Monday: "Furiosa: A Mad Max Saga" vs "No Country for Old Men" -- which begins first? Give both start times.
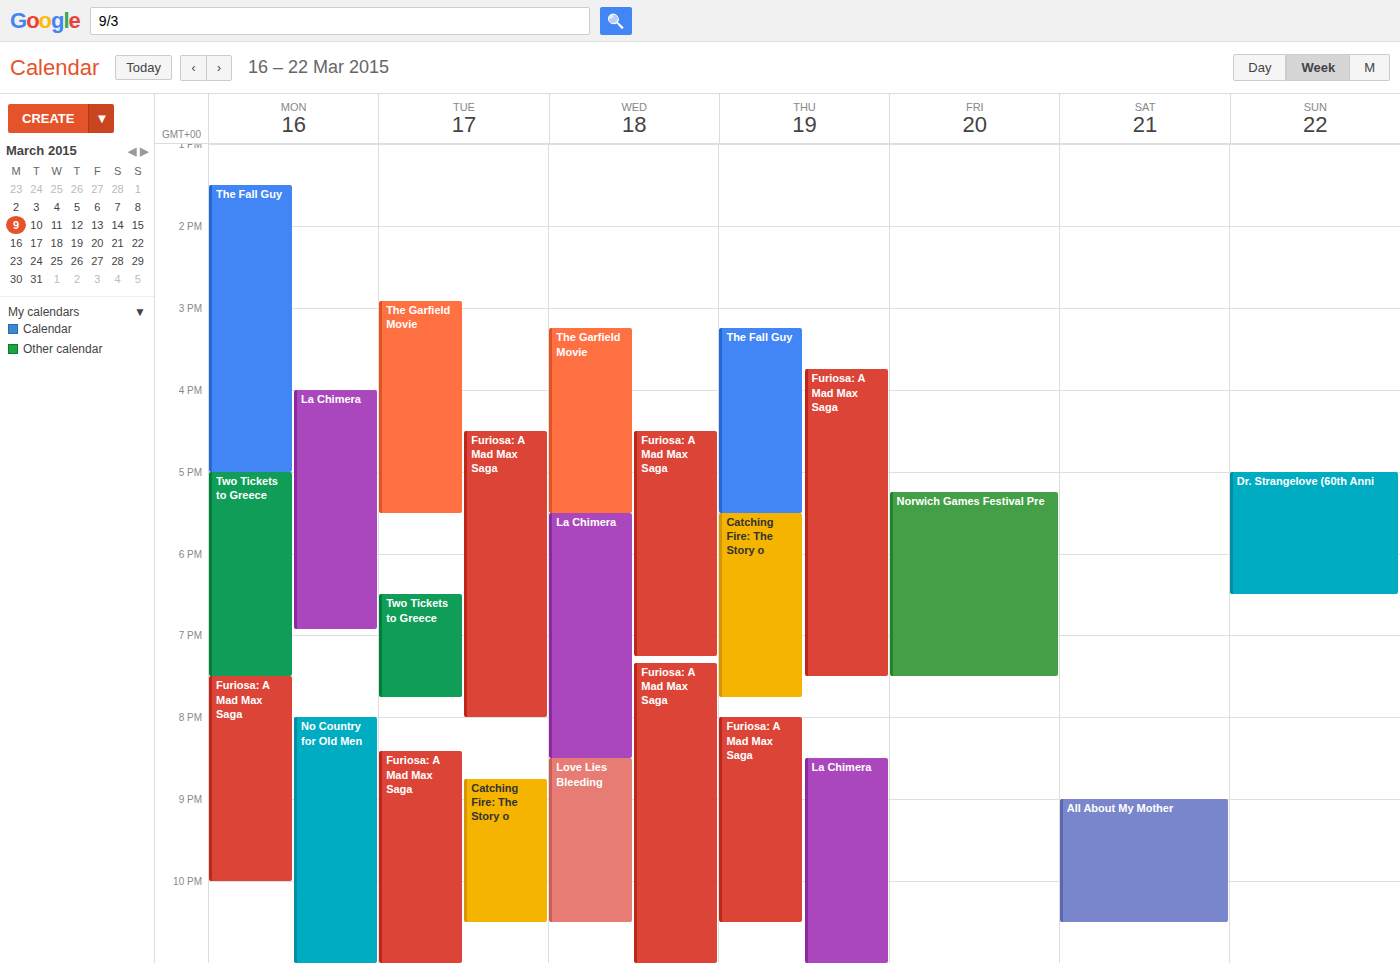
"Furiosa: A Mad Max Saga" 7:30 PM; "No Country for Old Men" 8:00 PM.